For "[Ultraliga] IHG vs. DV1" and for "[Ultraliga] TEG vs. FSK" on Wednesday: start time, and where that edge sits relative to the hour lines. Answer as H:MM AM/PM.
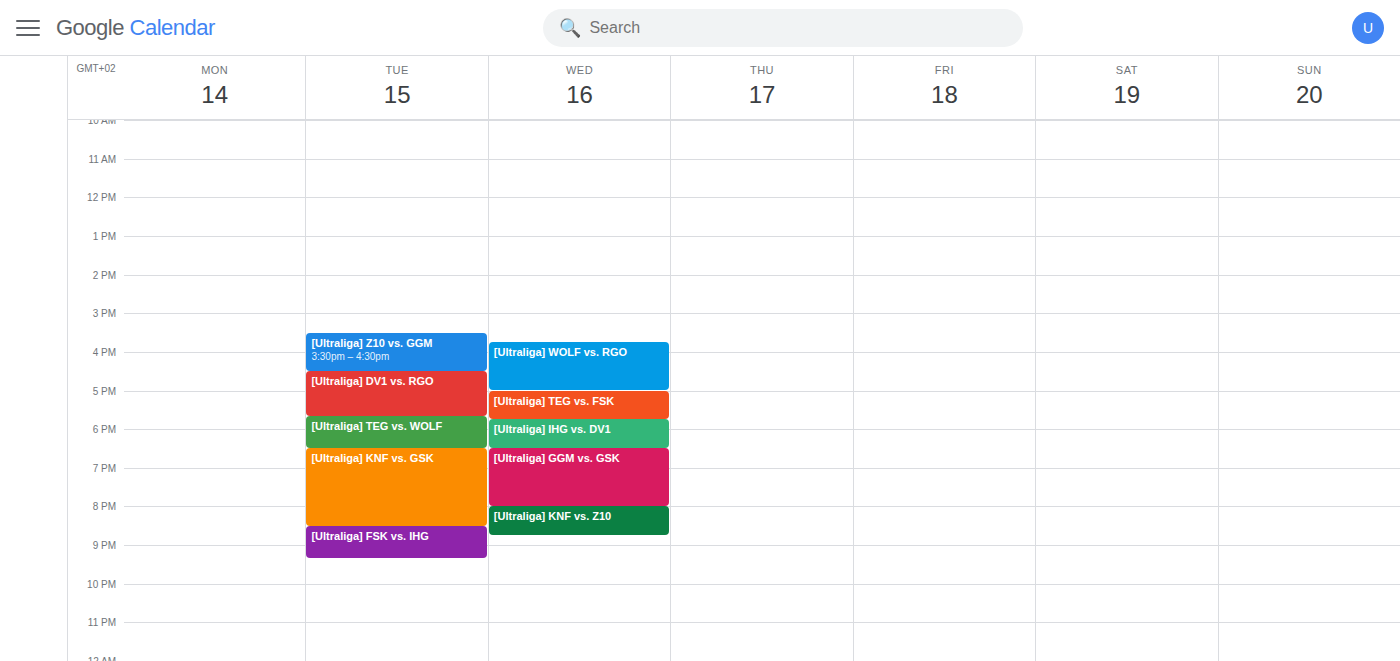
"[Ultraliga] IHG vs. DV1": 5:45 PM, neither: three quarters of the way from the 5 PM line to the 6 PM line. "[Ultraliga] TEG vs. FSK": 5:00 PM, exactly on the 5 PM line.